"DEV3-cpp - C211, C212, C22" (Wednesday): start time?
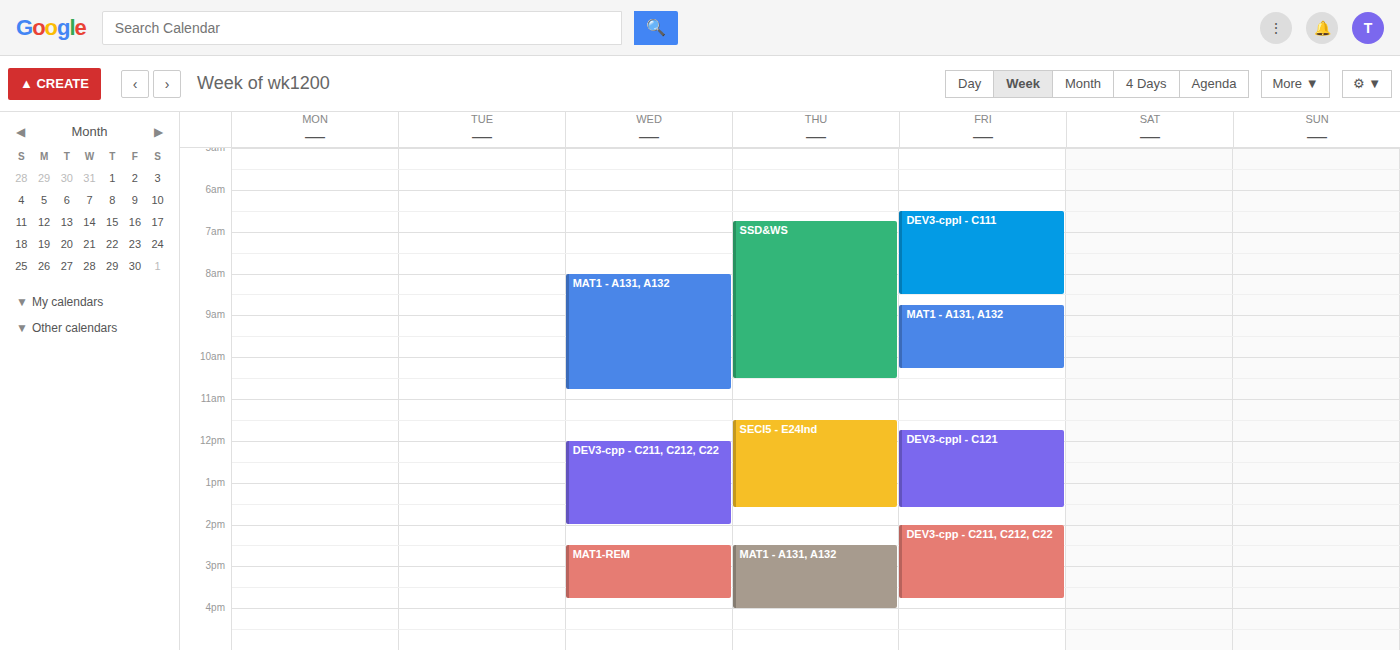
12:00 PM